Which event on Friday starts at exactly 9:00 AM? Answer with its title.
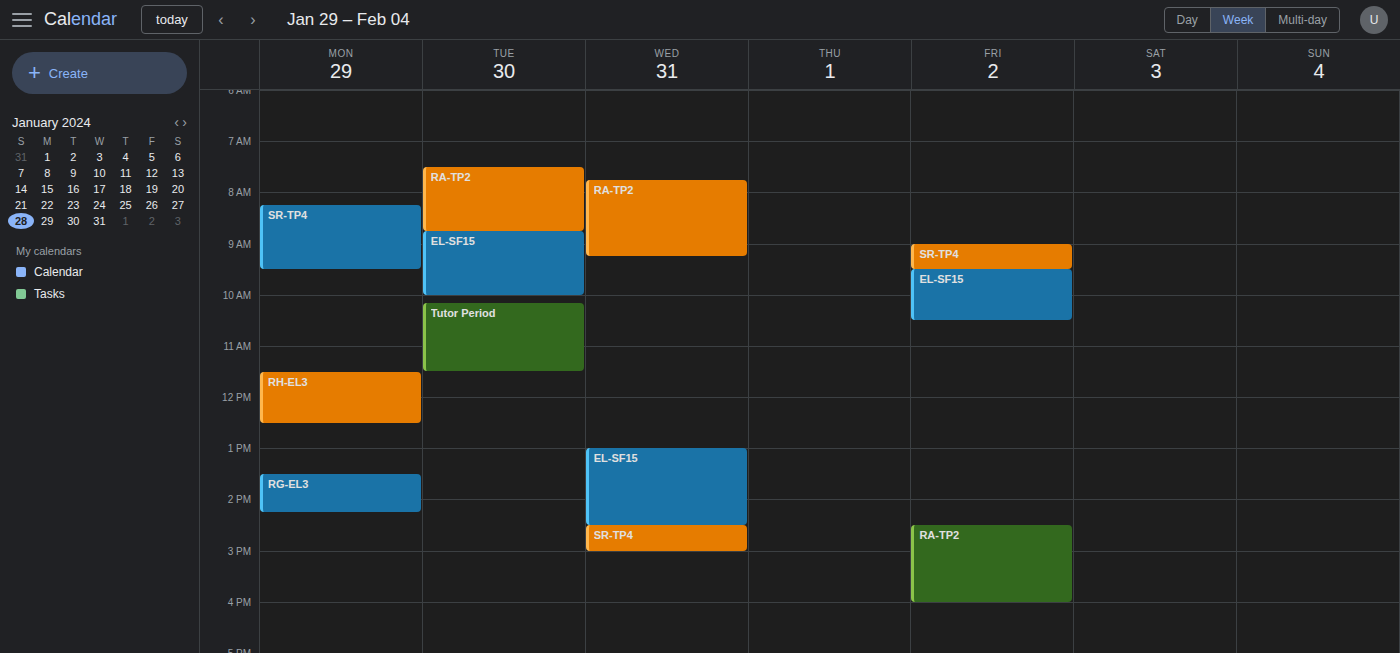
"SR-TP4"